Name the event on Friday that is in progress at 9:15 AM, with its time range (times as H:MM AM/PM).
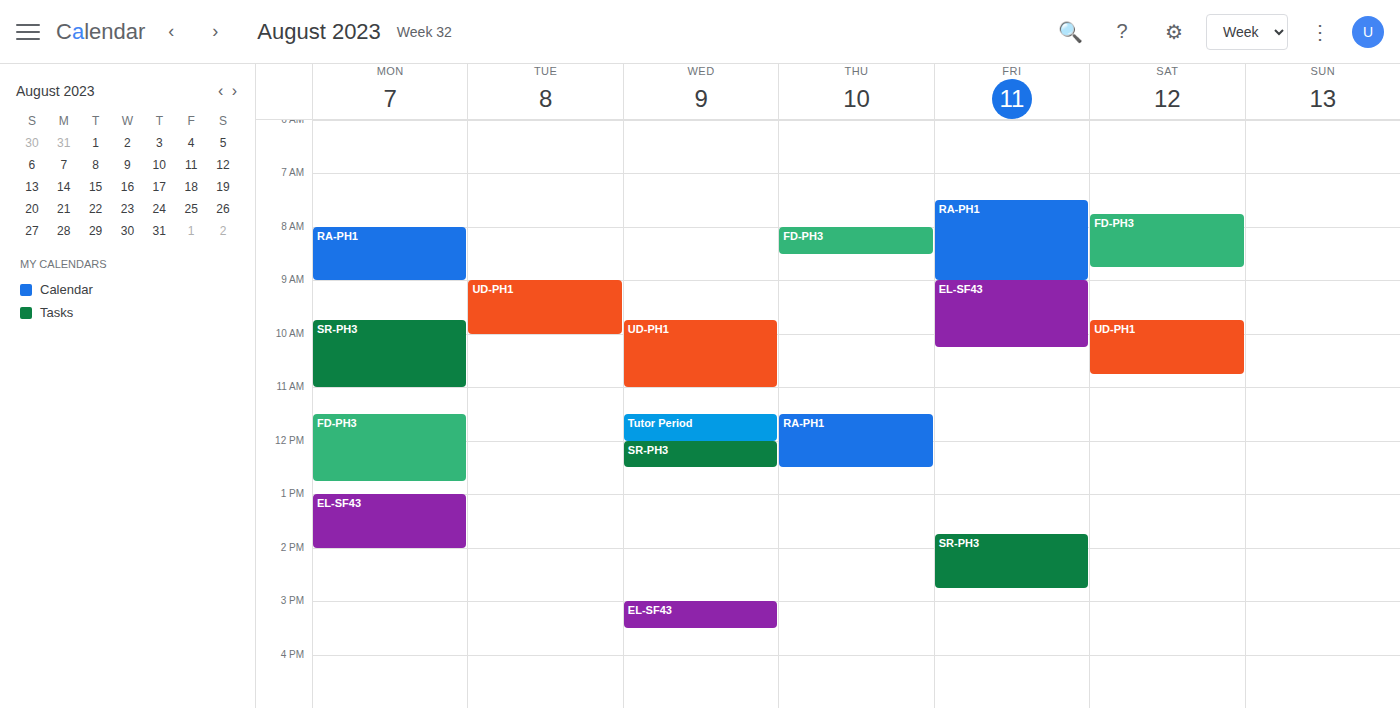
"EL-SF43", 9:00 AM to 10:15 AM